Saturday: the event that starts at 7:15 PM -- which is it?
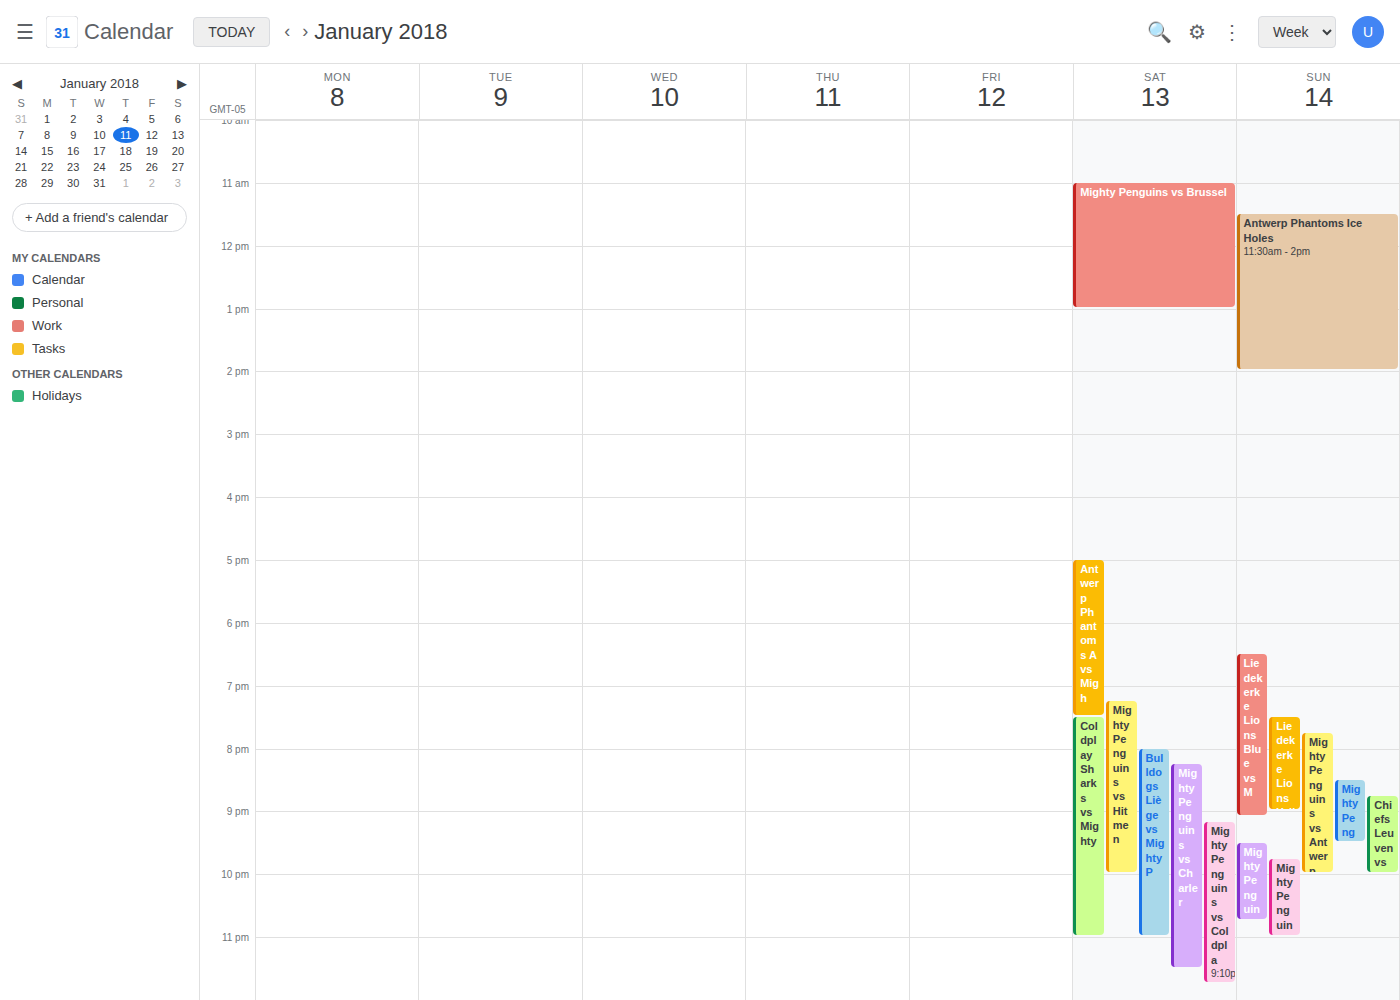
"Mighty Penguins vs Hitmen"